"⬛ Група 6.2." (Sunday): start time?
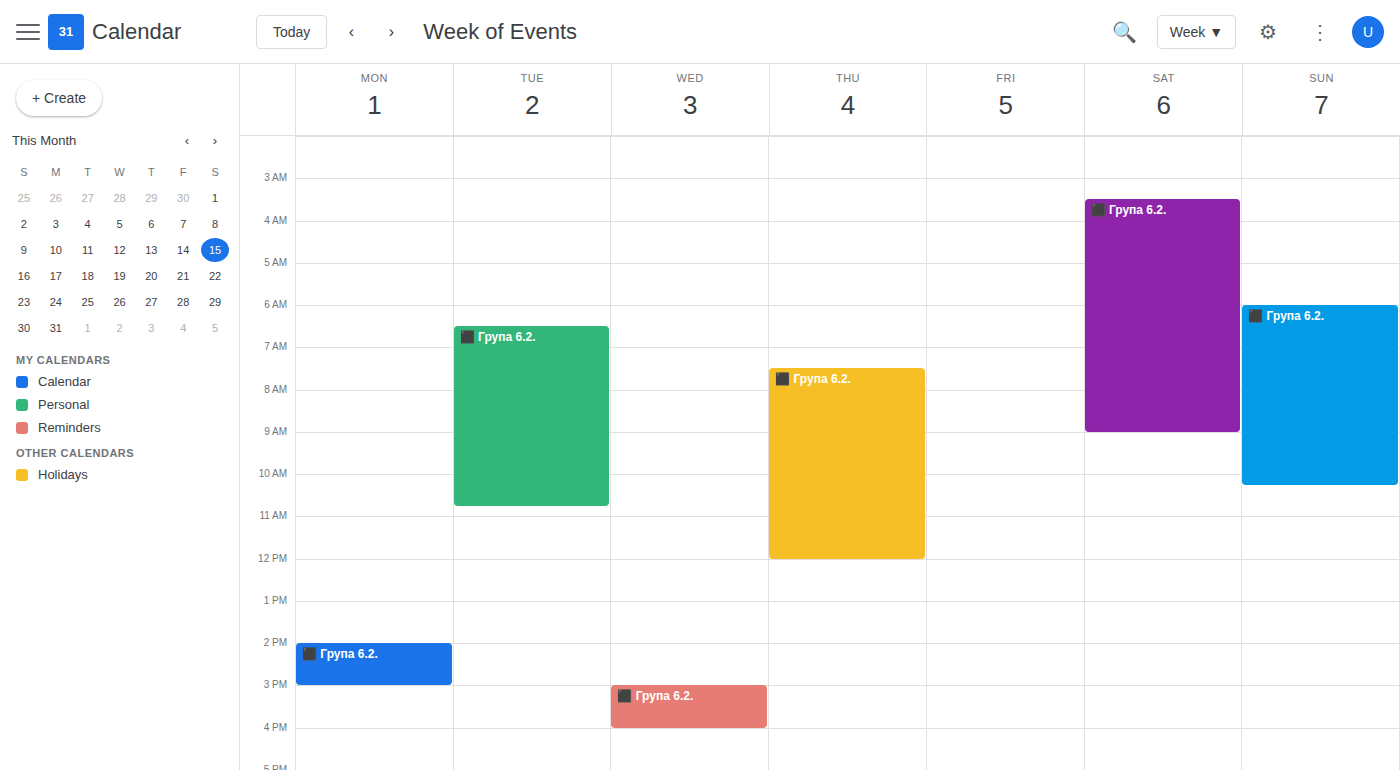
06:00